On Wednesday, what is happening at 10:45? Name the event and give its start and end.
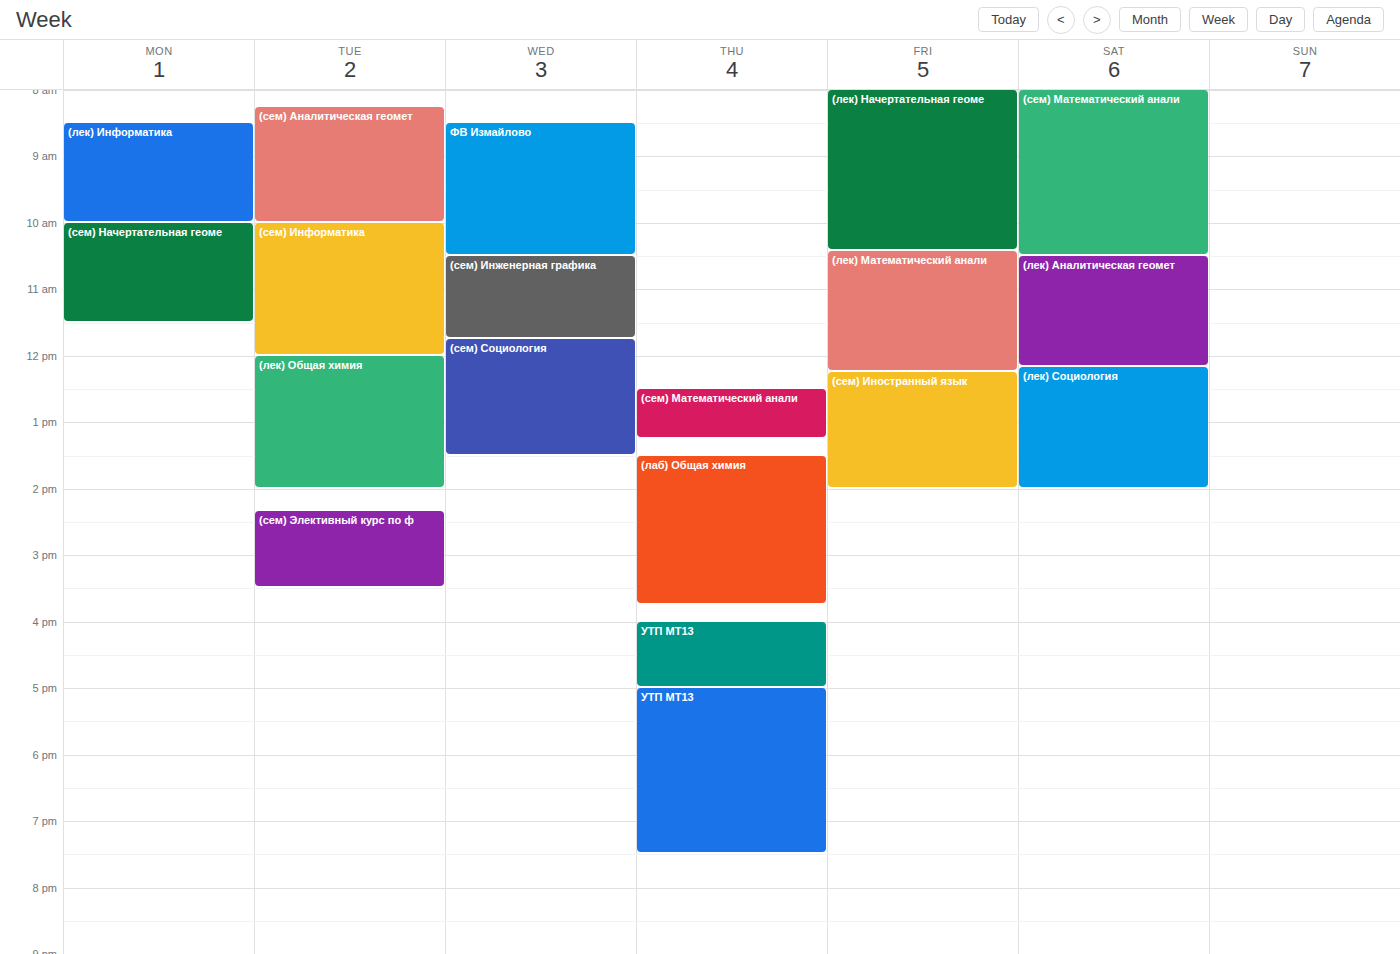
"(сем) Инженерная графика", 10:30 to 11:45